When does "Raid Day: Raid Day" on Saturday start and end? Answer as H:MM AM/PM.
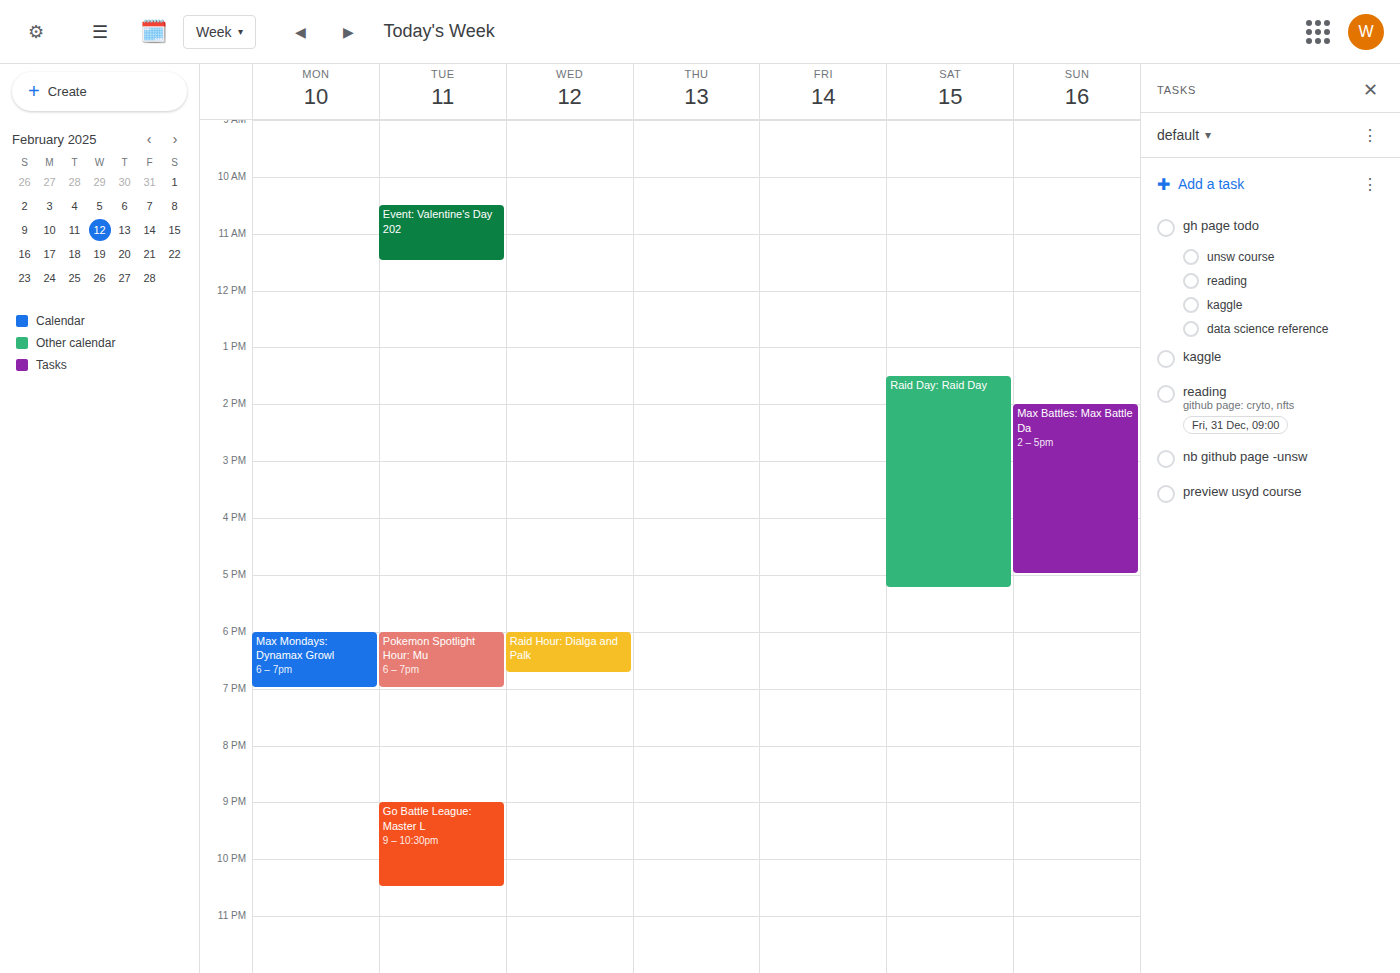
1:30 PM to 5:15 PM